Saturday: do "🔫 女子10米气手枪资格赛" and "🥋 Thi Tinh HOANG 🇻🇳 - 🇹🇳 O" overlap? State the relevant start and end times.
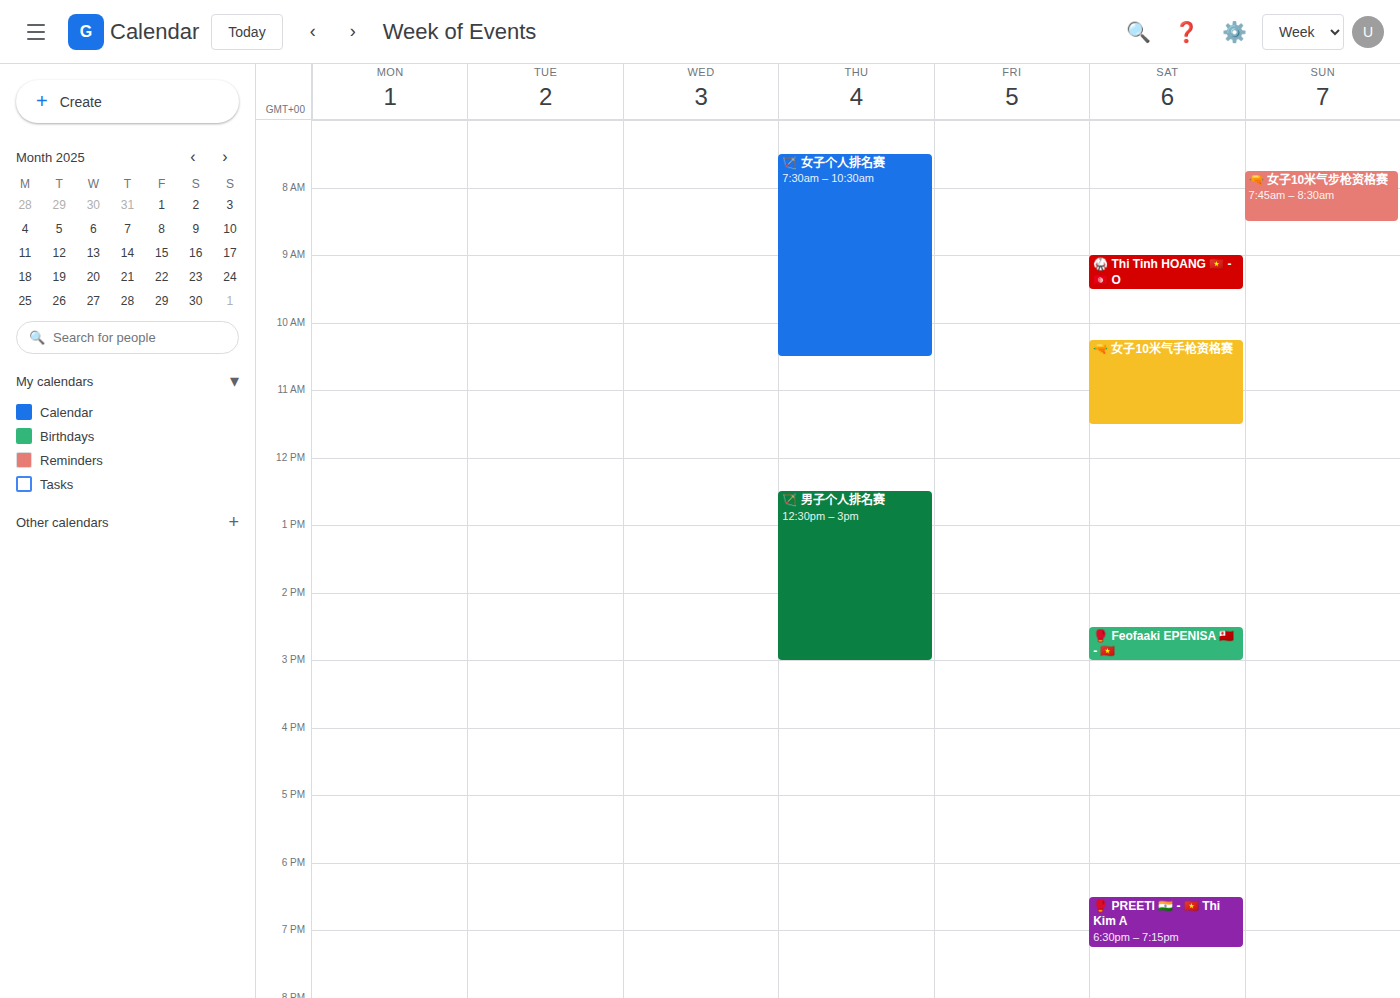
"🥋 Thi Tinh HOANG 🇻🇳 - 🇹🇳 O" ends at 9:30 AM and "🔫 女子10米气手枪资格赛" starts at 10:15 AM -- no overlap.